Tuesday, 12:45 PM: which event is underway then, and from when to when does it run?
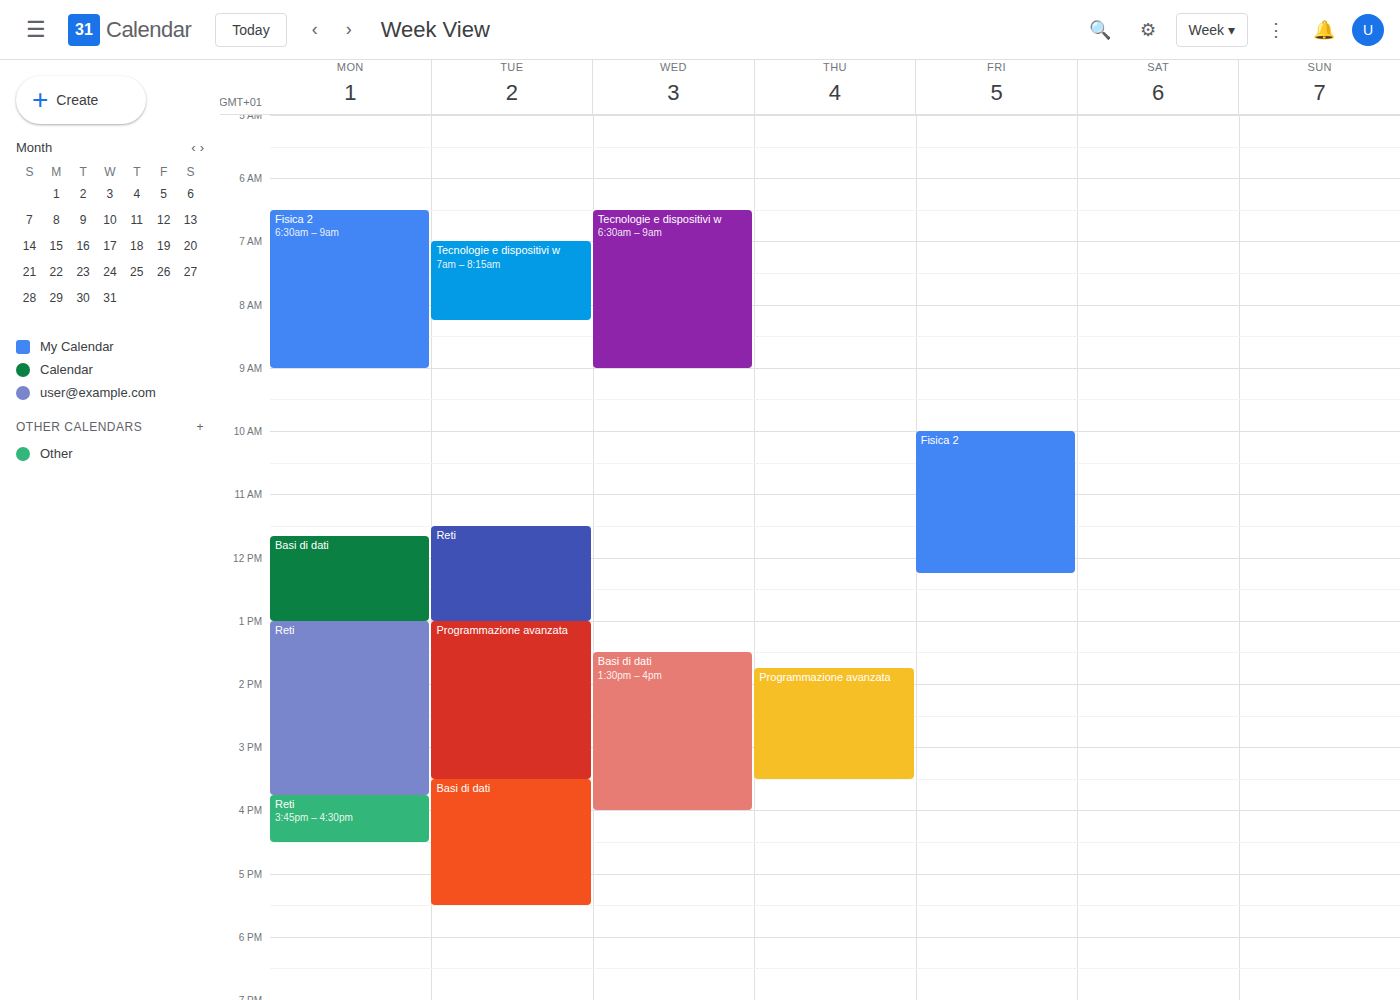
"Reti", 11:30 AM to 1:00 PM